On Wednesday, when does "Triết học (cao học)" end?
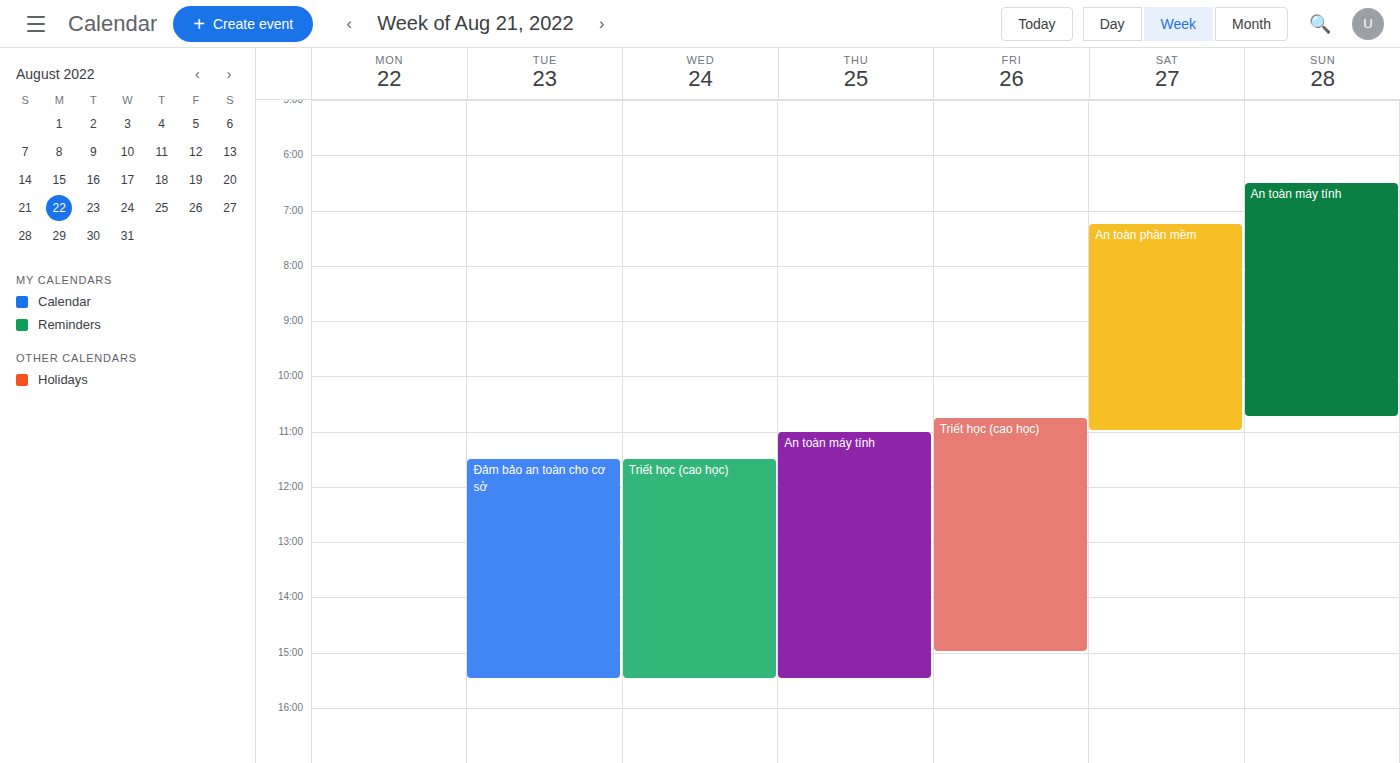
3:30 PM